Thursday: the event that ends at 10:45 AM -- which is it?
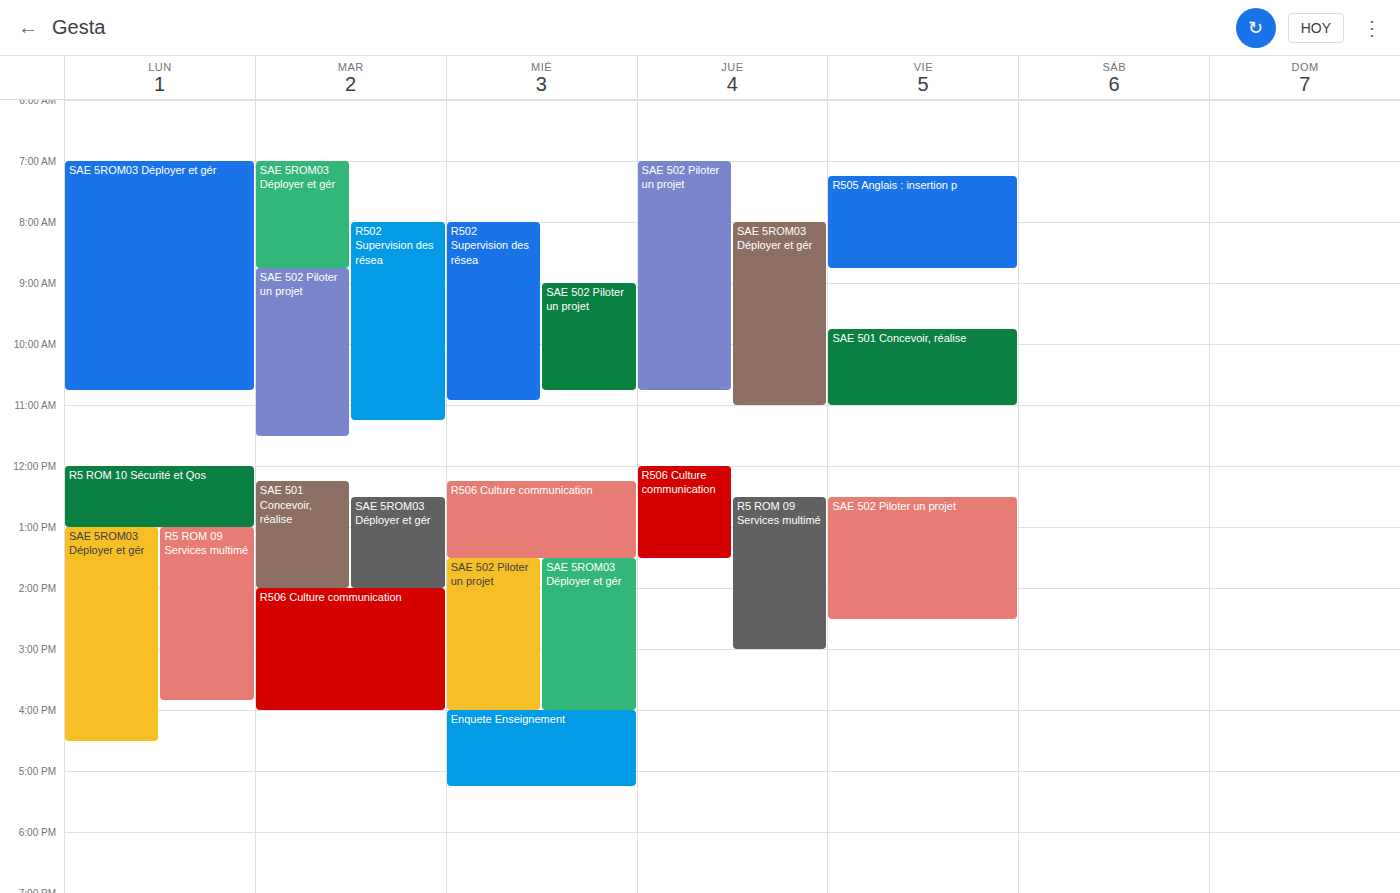
"SAE 502 Piloter un projet"